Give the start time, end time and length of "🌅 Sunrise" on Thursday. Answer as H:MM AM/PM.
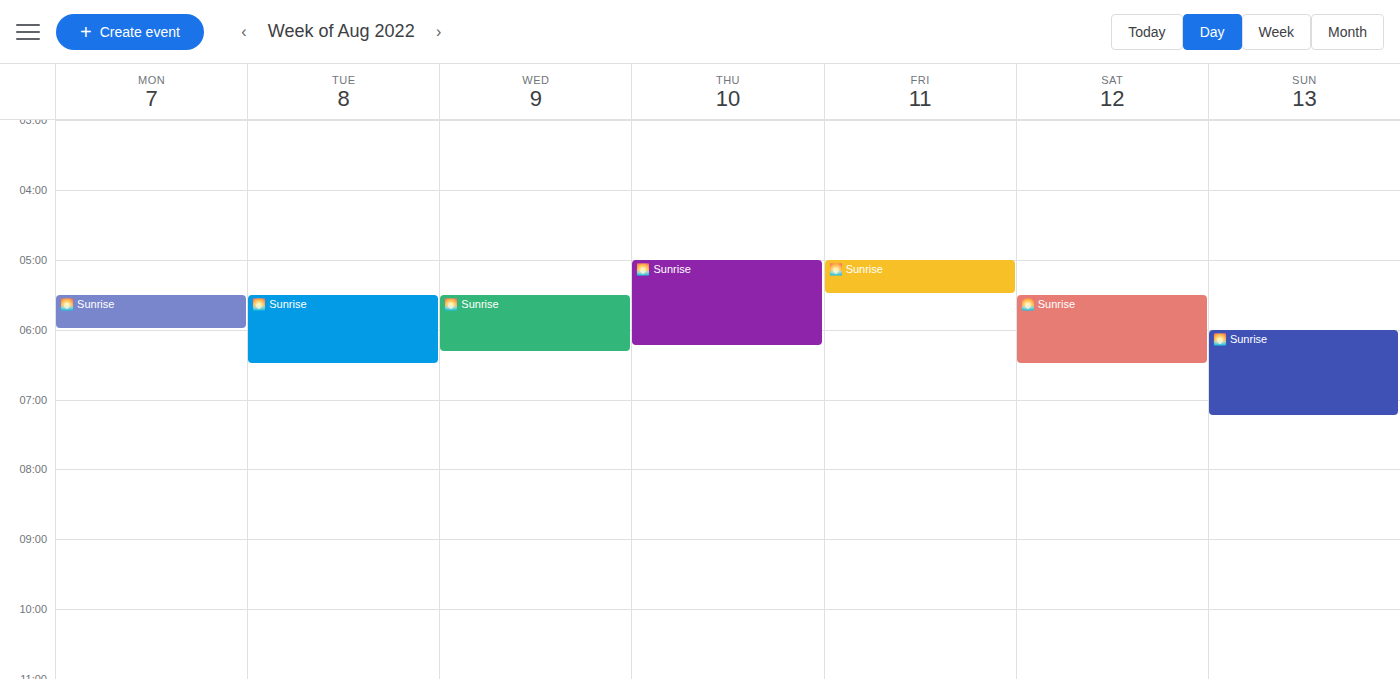
5:00 AM to 6:15 AM, 1 hour 15 minutes